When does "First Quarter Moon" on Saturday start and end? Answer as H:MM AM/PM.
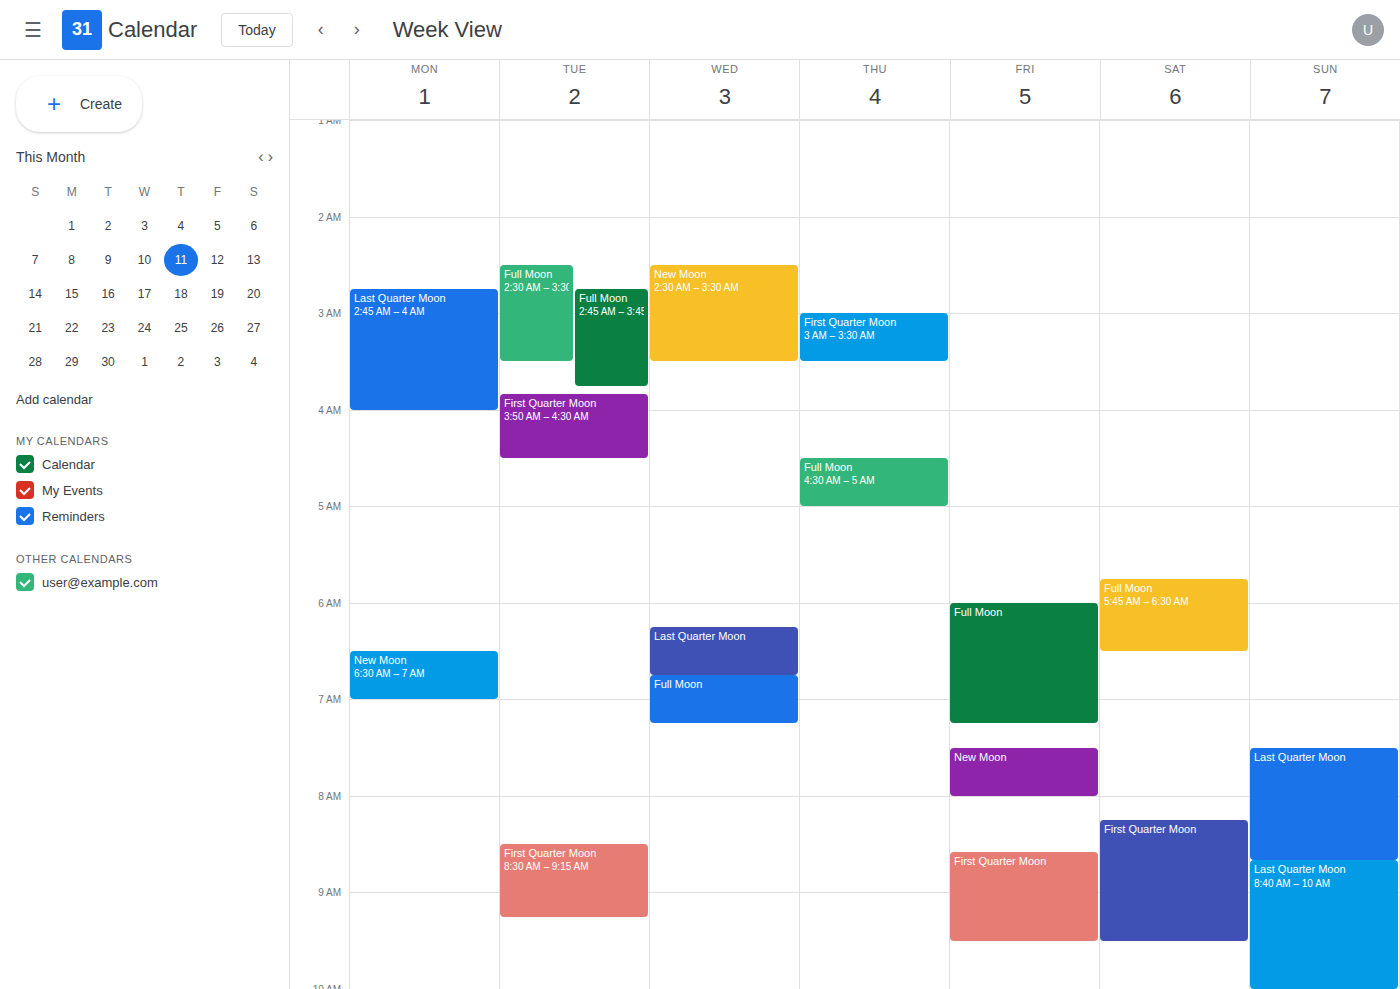
8:15 AM to 9:30 AM